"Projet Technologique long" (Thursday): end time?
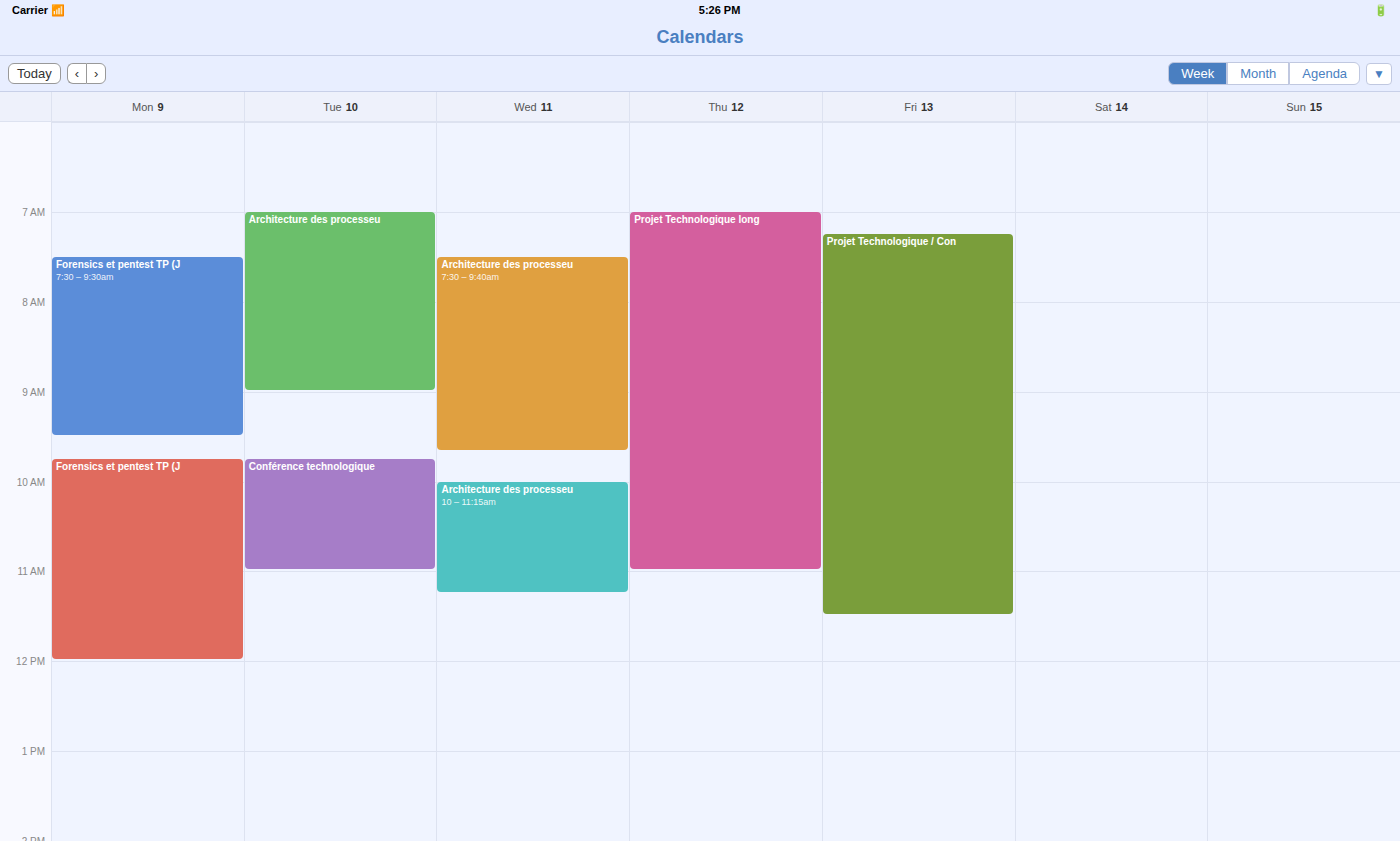
11:00 AM